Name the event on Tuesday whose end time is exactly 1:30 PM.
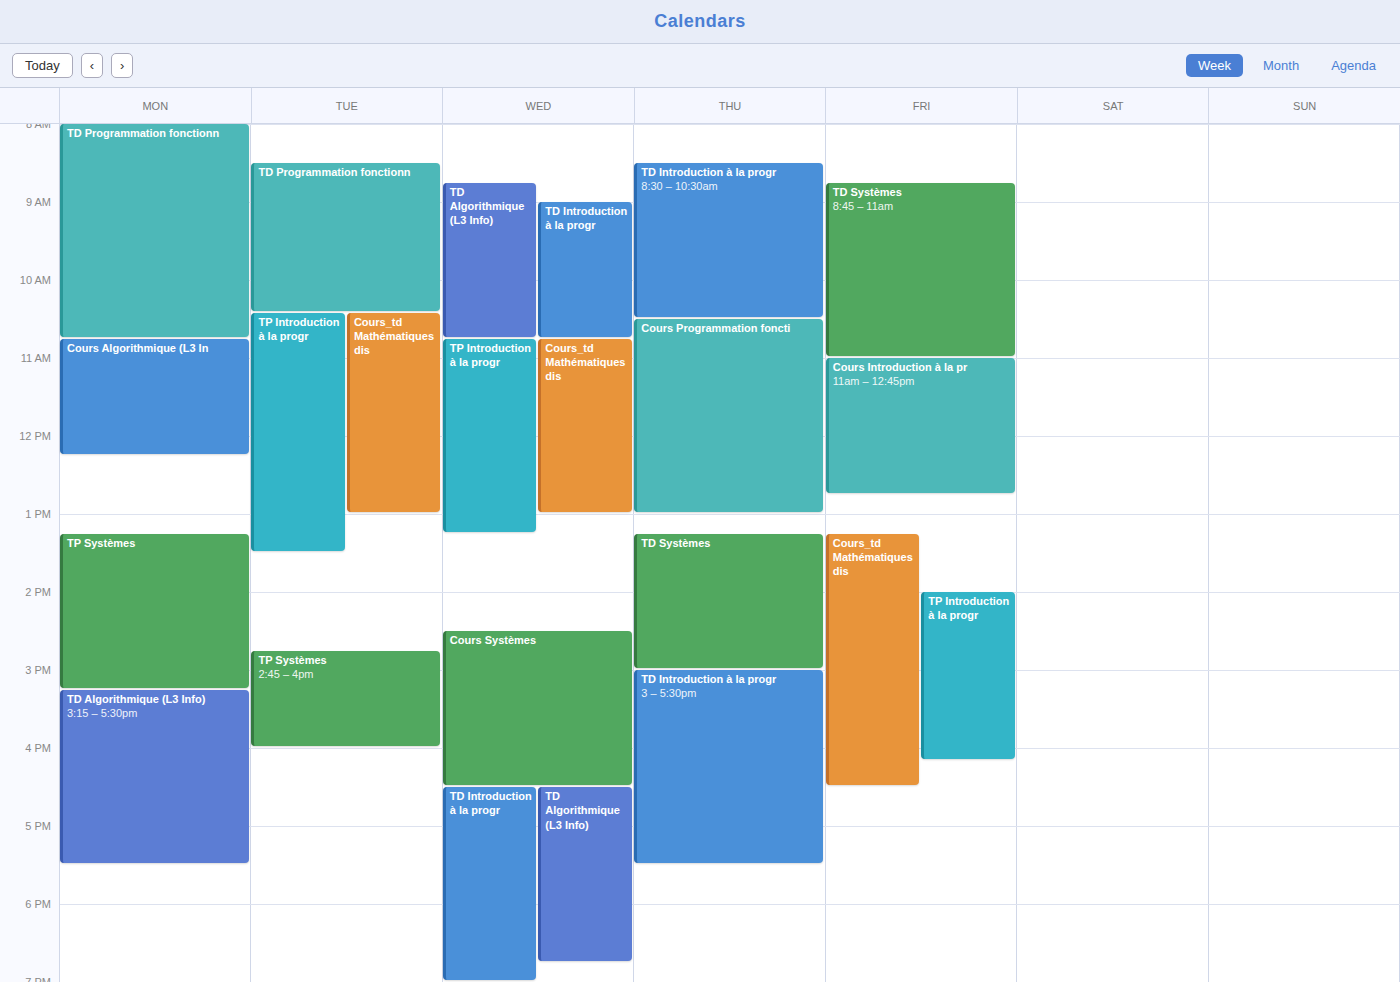
"TP Introduction à la progr"